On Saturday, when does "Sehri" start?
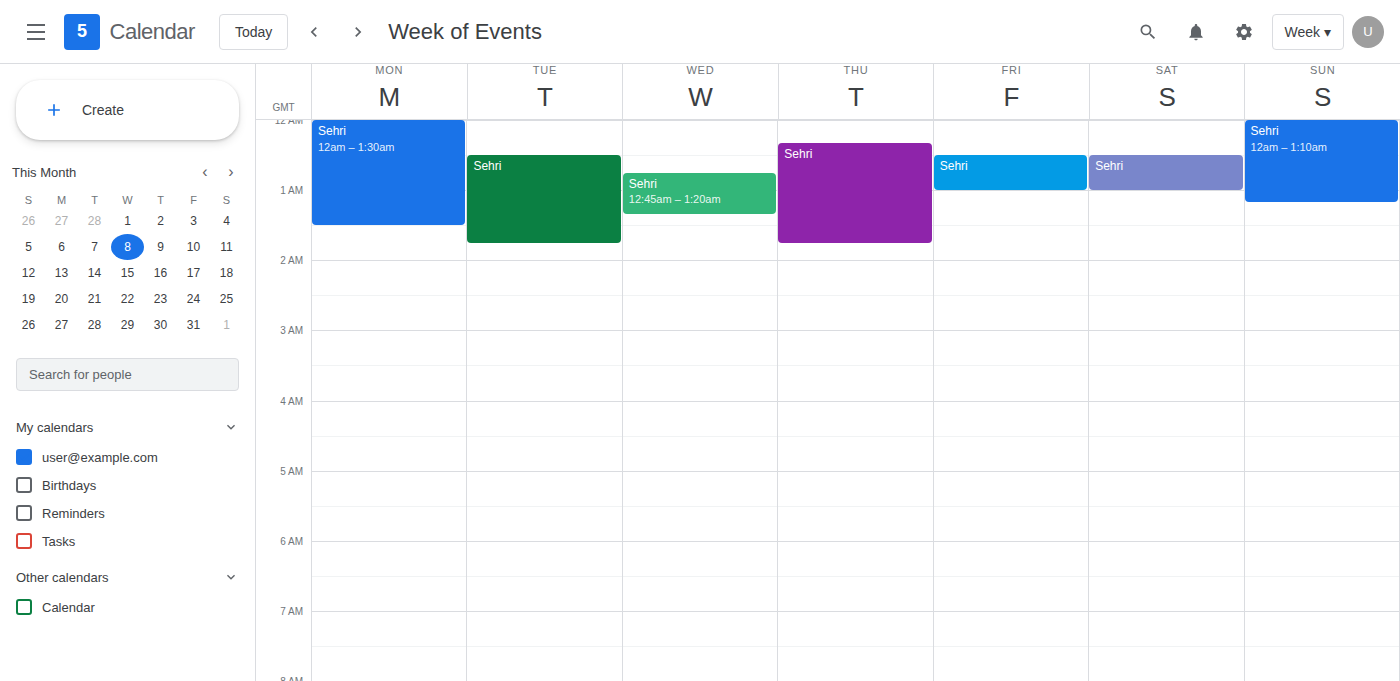
12:30 AM